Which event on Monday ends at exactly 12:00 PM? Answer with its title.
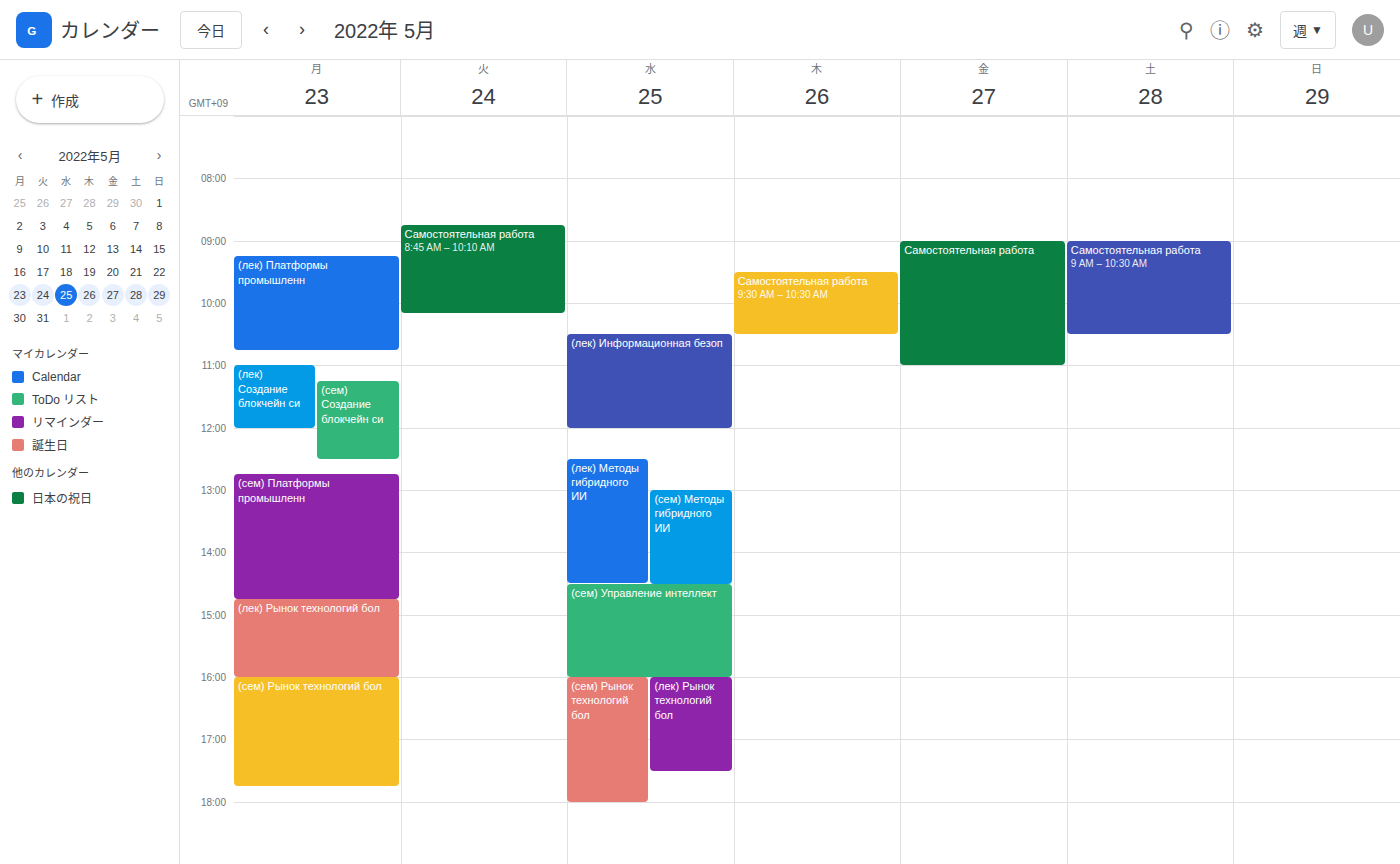
"(лек) Создание блокчейн си"